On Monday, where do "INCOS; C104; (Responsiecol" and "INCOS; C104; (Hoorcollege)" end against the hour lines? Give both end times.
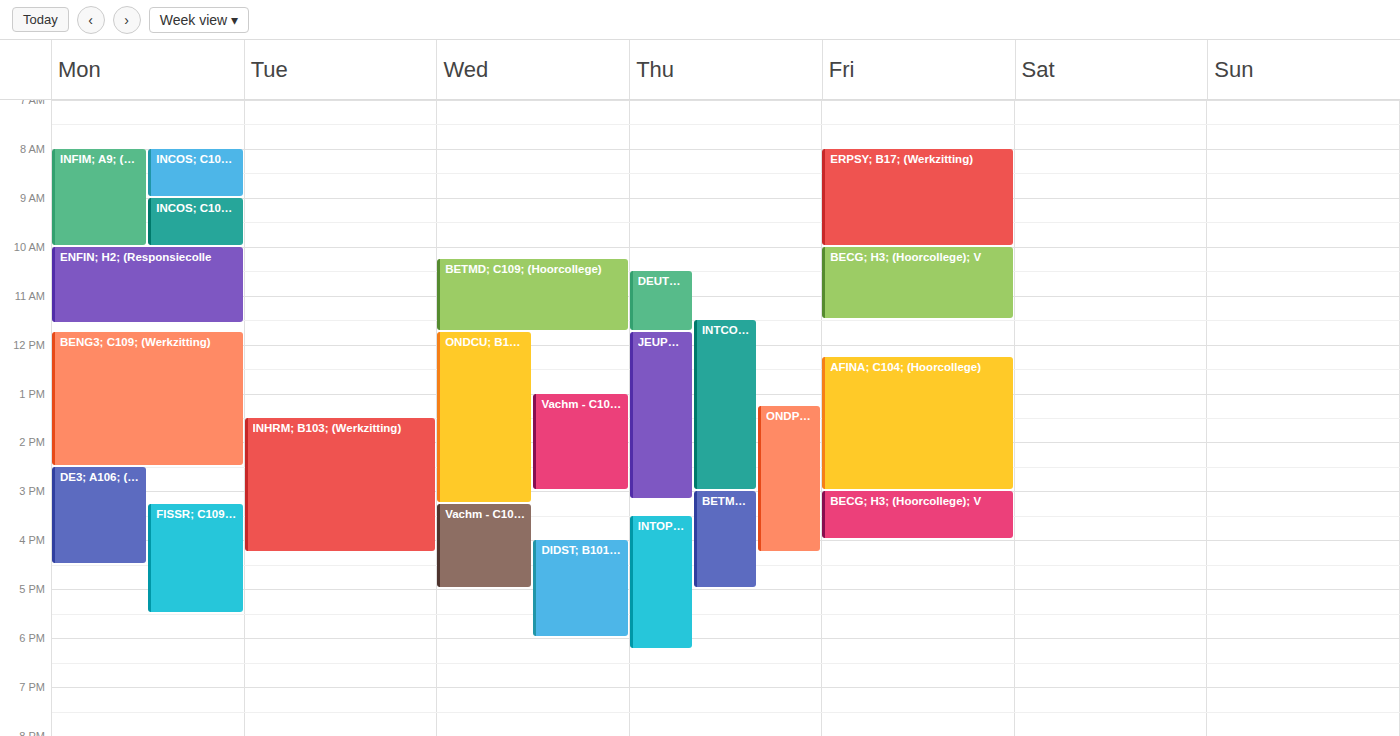
"INCOS; C104; (Responsiecol": 10:00, exactly on the 10:00 line. "INCOS; C104; (Hoorcollege)": 09:00, exactly on the 09:00 line.